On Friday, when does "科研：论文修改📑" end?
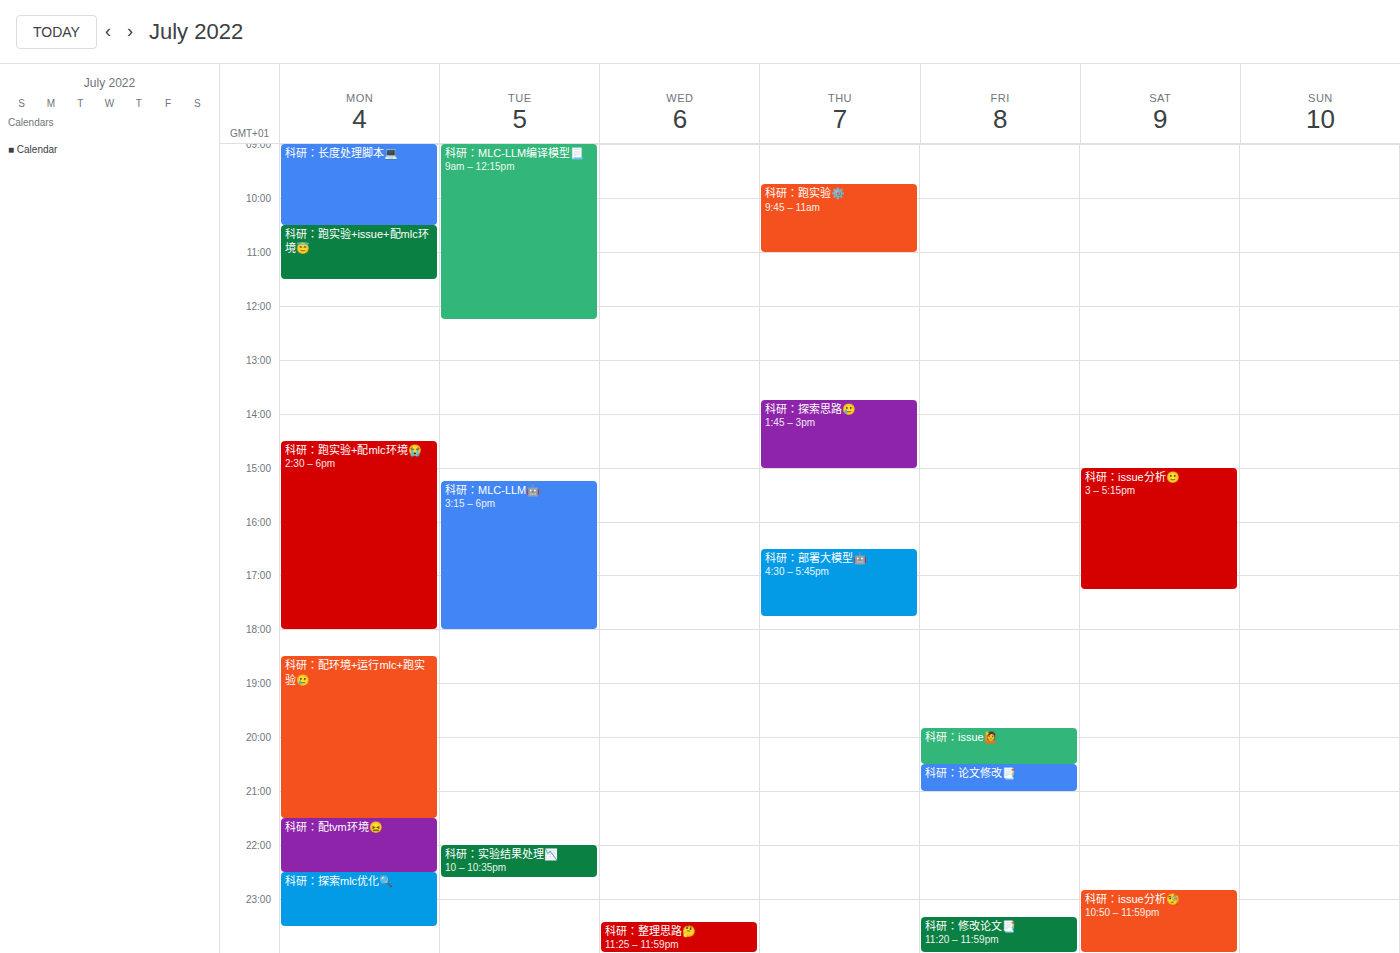
9:00 PM